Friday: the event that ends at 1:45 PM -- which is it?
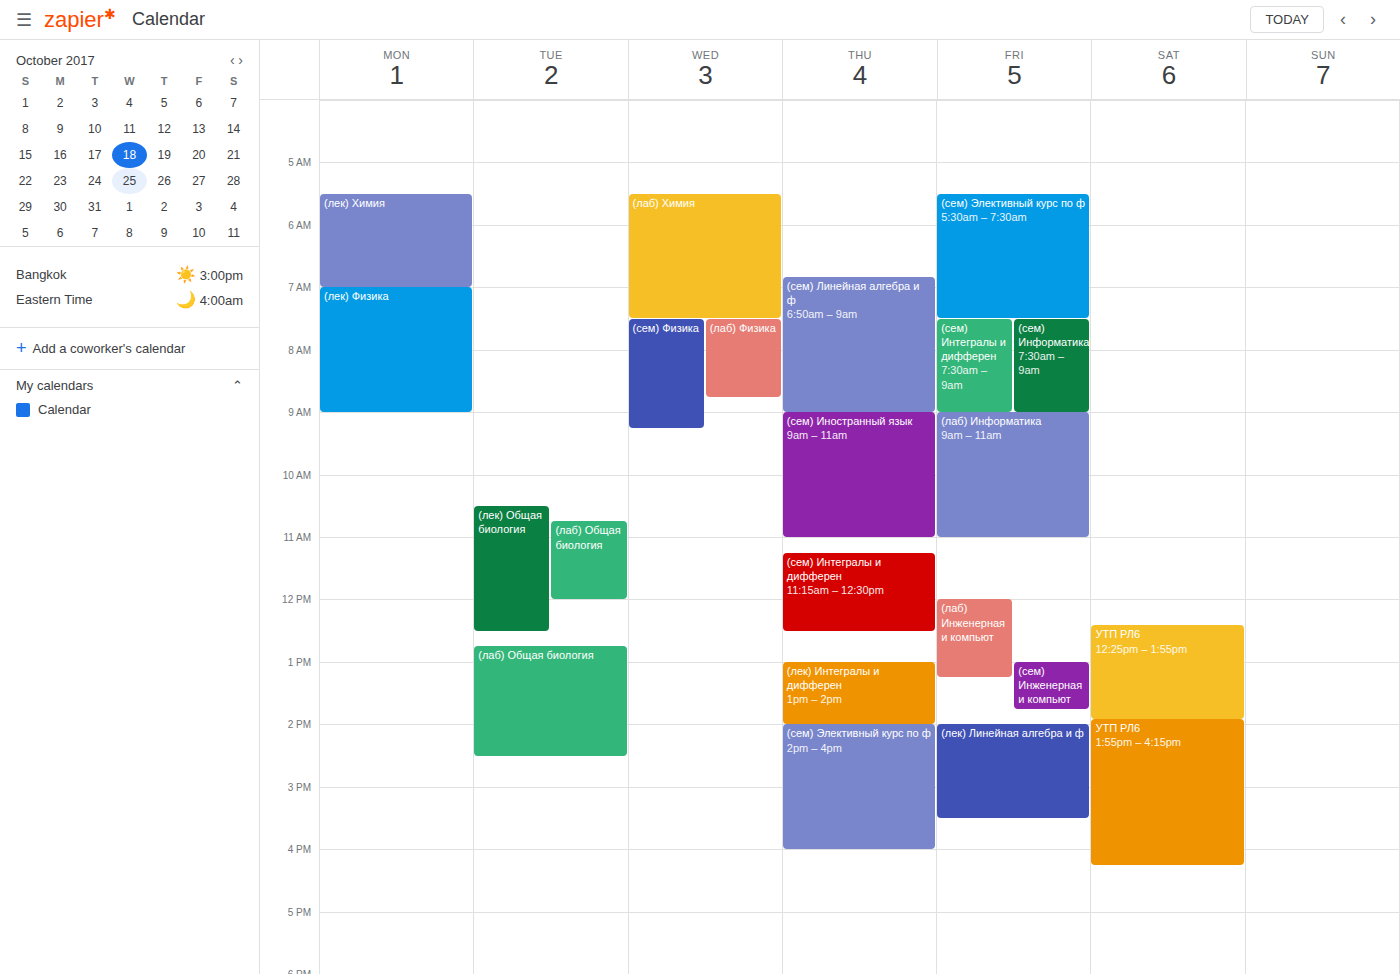
"(сем) Инженерная и компьют"